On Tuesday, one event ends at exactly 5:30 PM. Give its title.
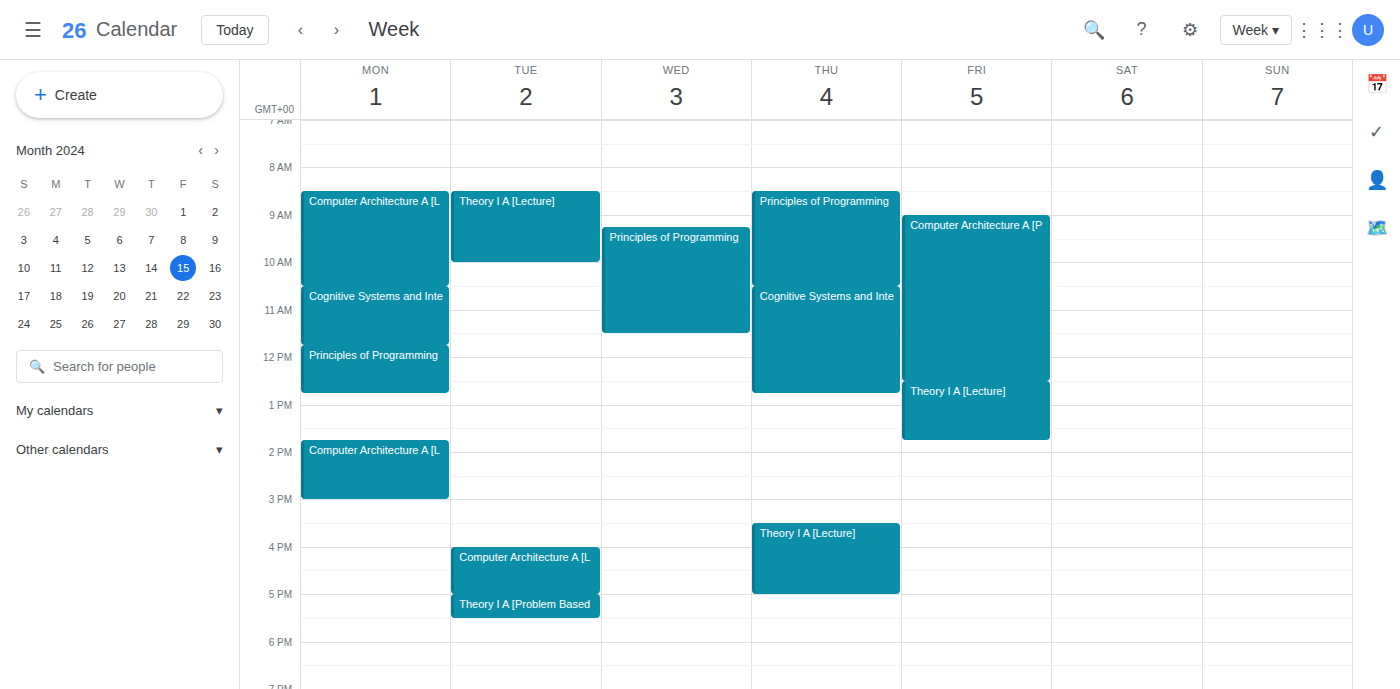
"Theory I A [Problem Based"